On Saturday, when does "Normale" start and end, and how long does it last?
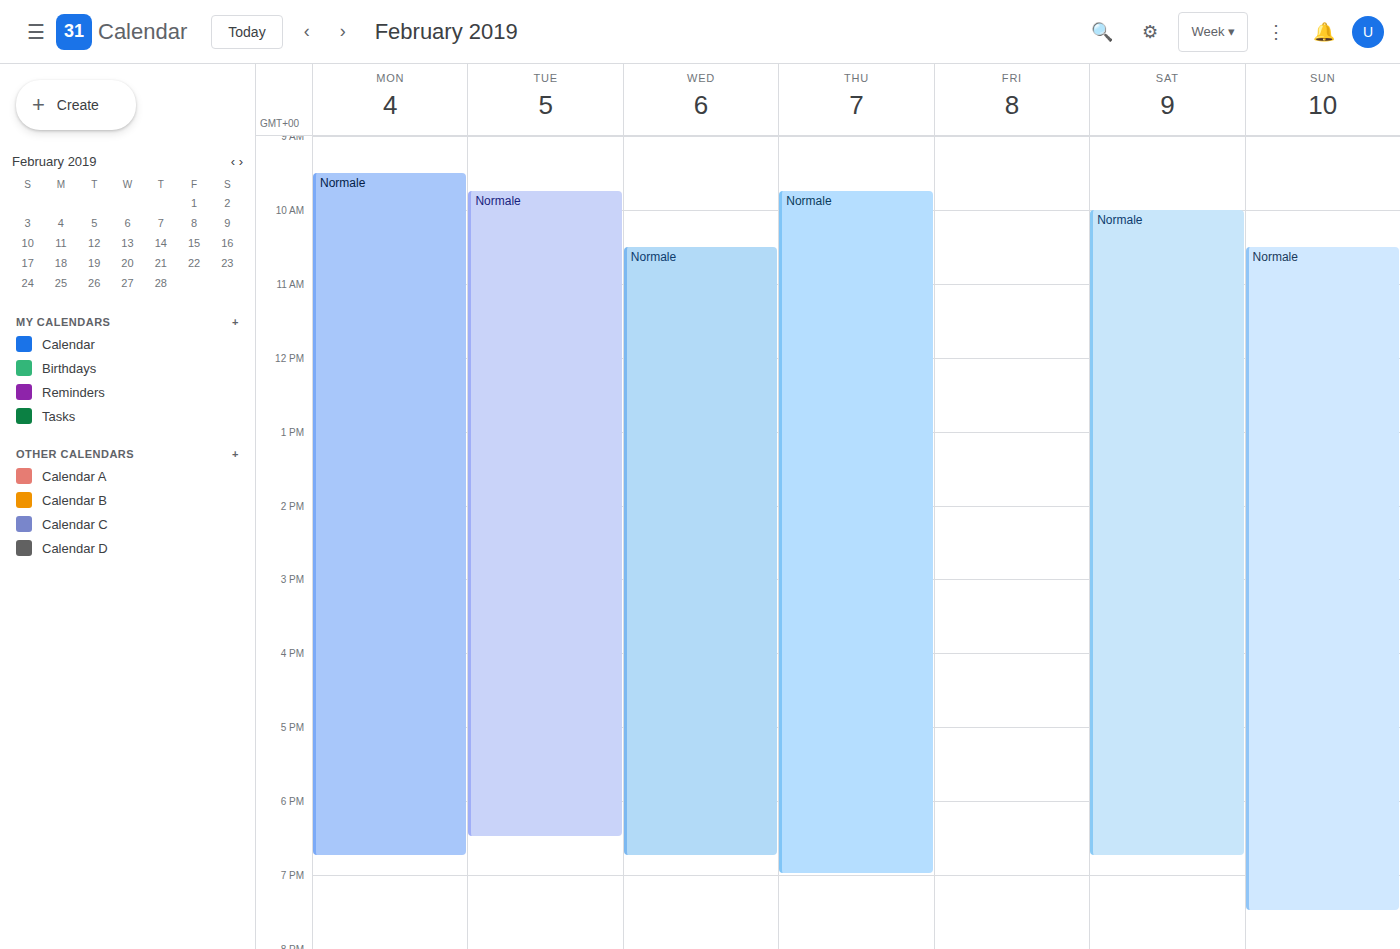
10:00 AM to 6:45 PM, 8 hours 45 minutes